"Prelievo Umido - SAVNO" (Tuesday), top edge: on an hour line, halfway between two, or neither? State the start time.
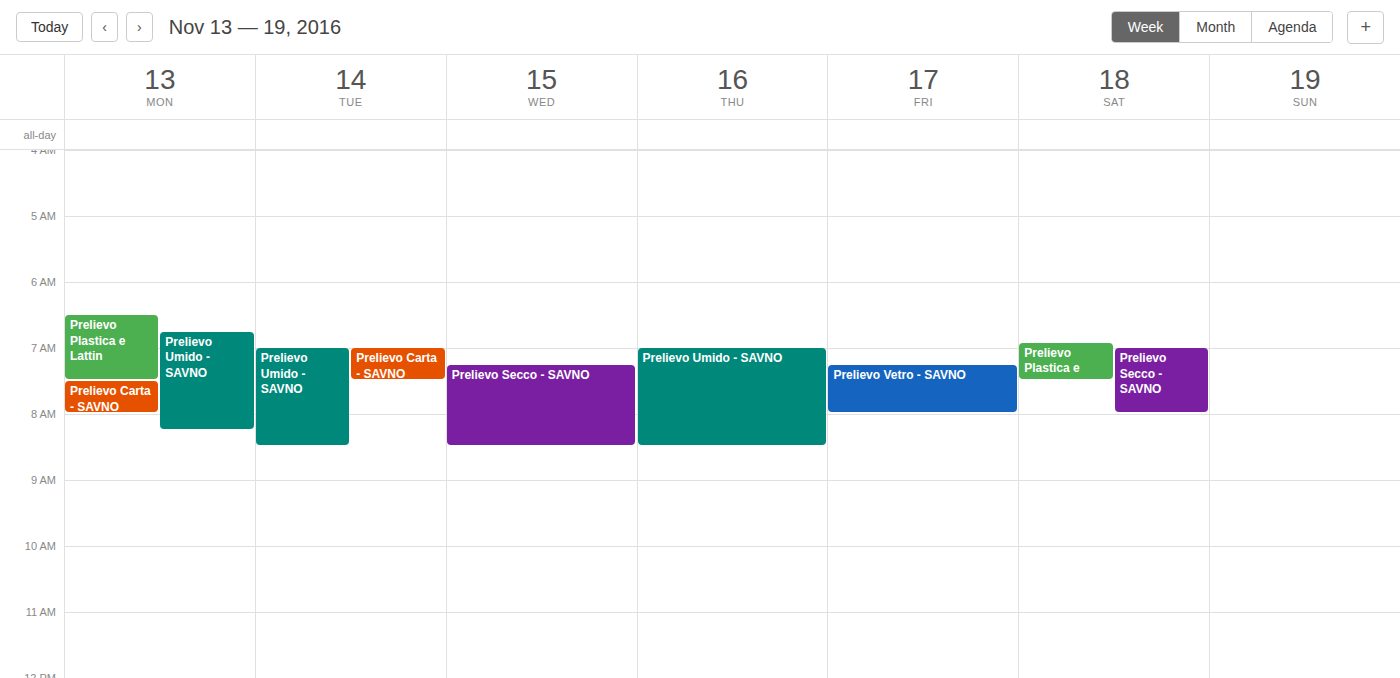
7:00 AM -- exactly on the 7 AM line.